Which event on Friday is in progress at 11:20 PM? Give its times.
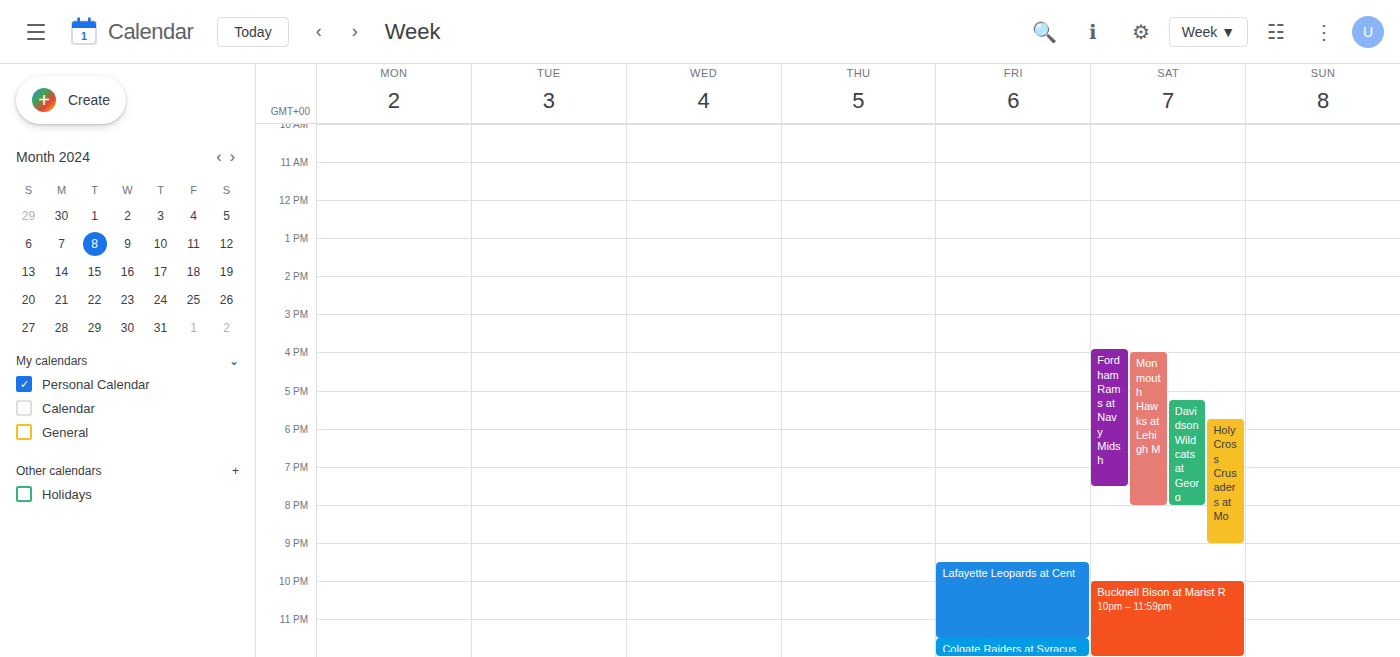
"Lafayette Leopards at Cent", 9:30 PM to 11:30 PM